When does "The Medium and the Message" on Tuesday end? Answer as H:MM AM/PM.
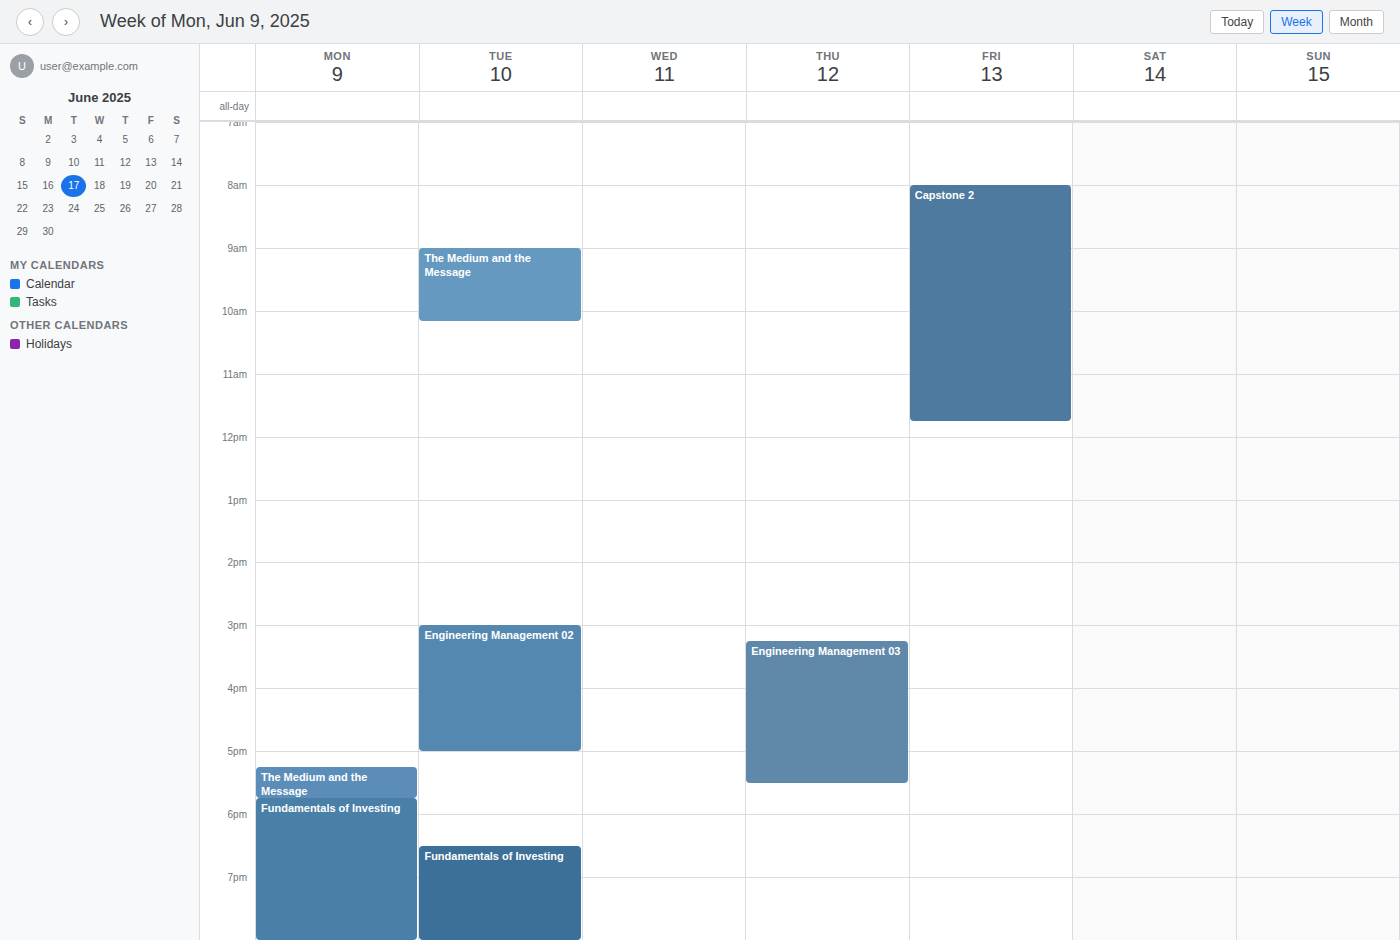
10:10 AM